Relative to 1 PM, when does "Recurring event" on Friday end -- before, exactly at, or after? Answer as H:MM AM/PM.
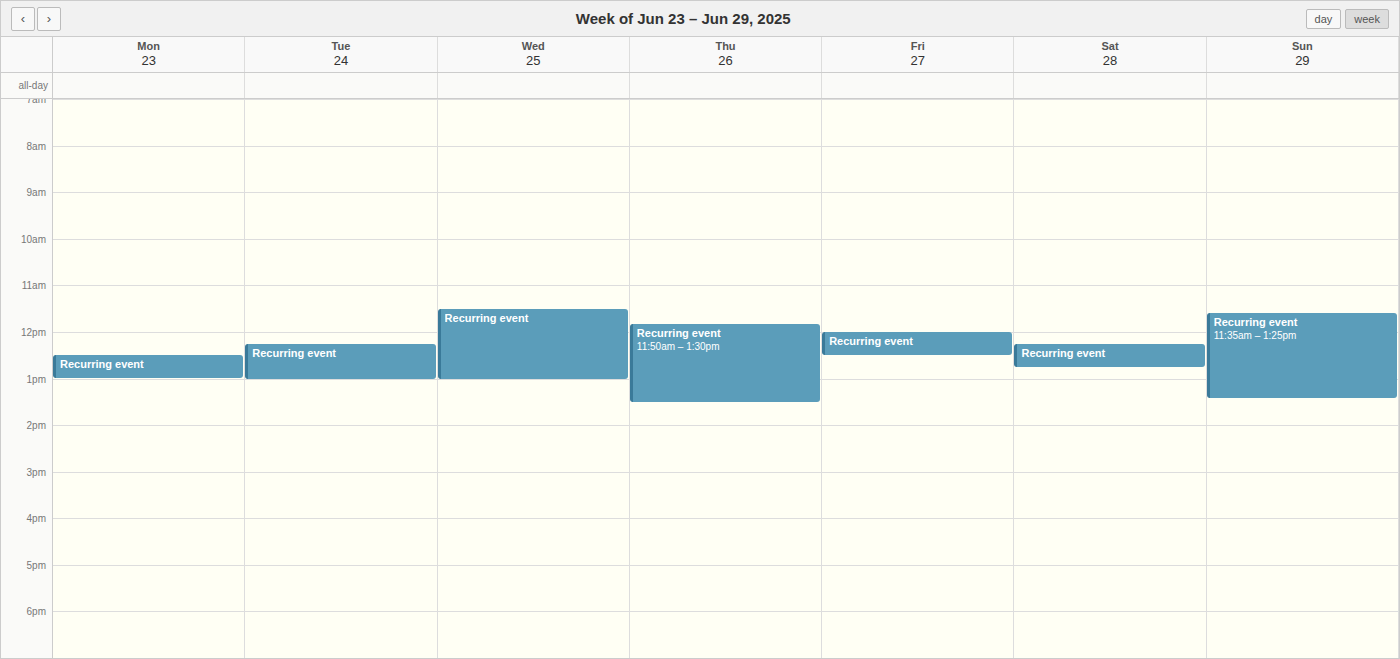
12:30 PM -- before 1 PM, 30 minutes above the 1 PM line.